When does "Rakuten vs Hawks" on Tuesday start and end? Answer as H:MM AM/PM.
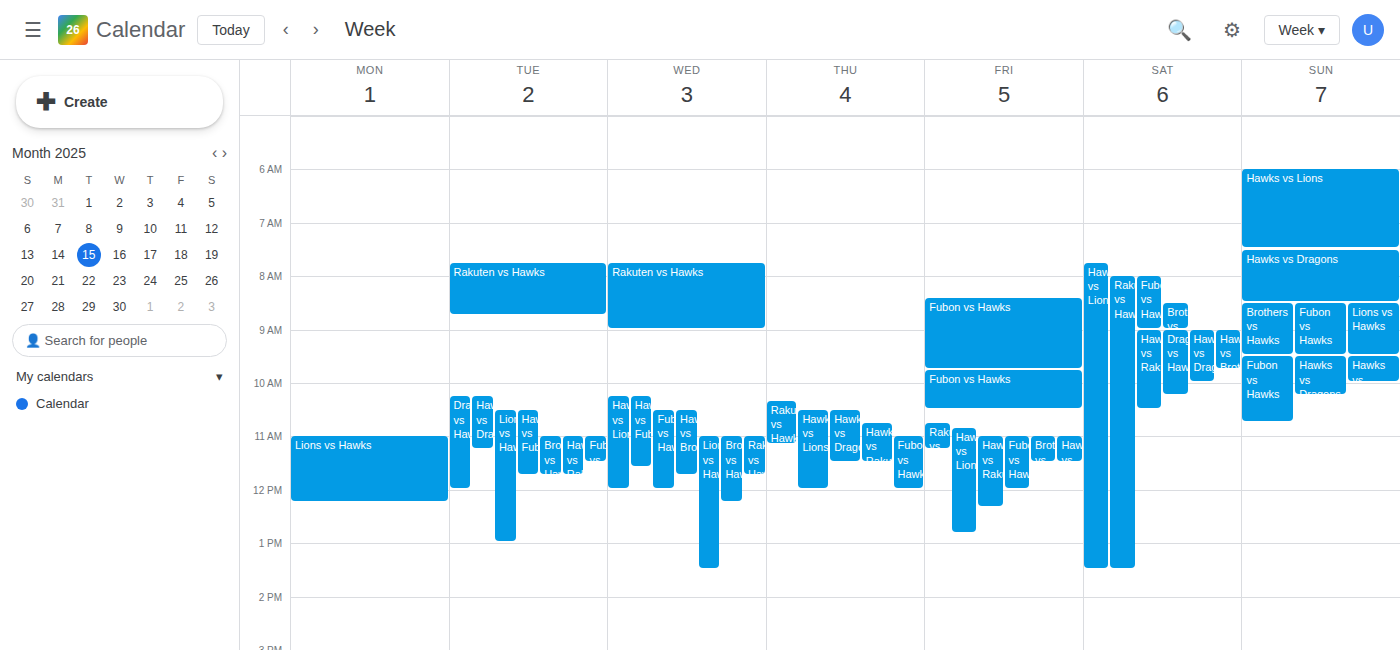
7:45 AM to 8:45 AM